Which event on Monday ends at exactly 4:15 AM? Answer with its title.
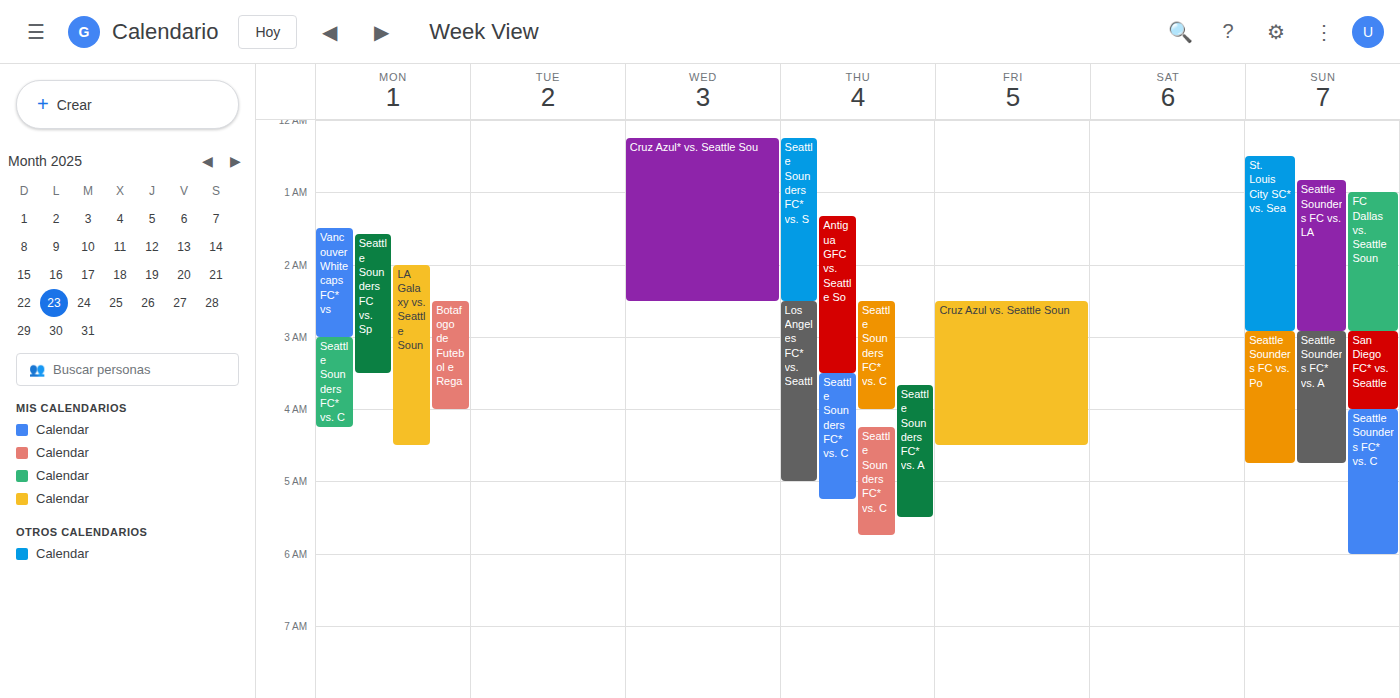
"Seattle Sounders FC* vs. C"